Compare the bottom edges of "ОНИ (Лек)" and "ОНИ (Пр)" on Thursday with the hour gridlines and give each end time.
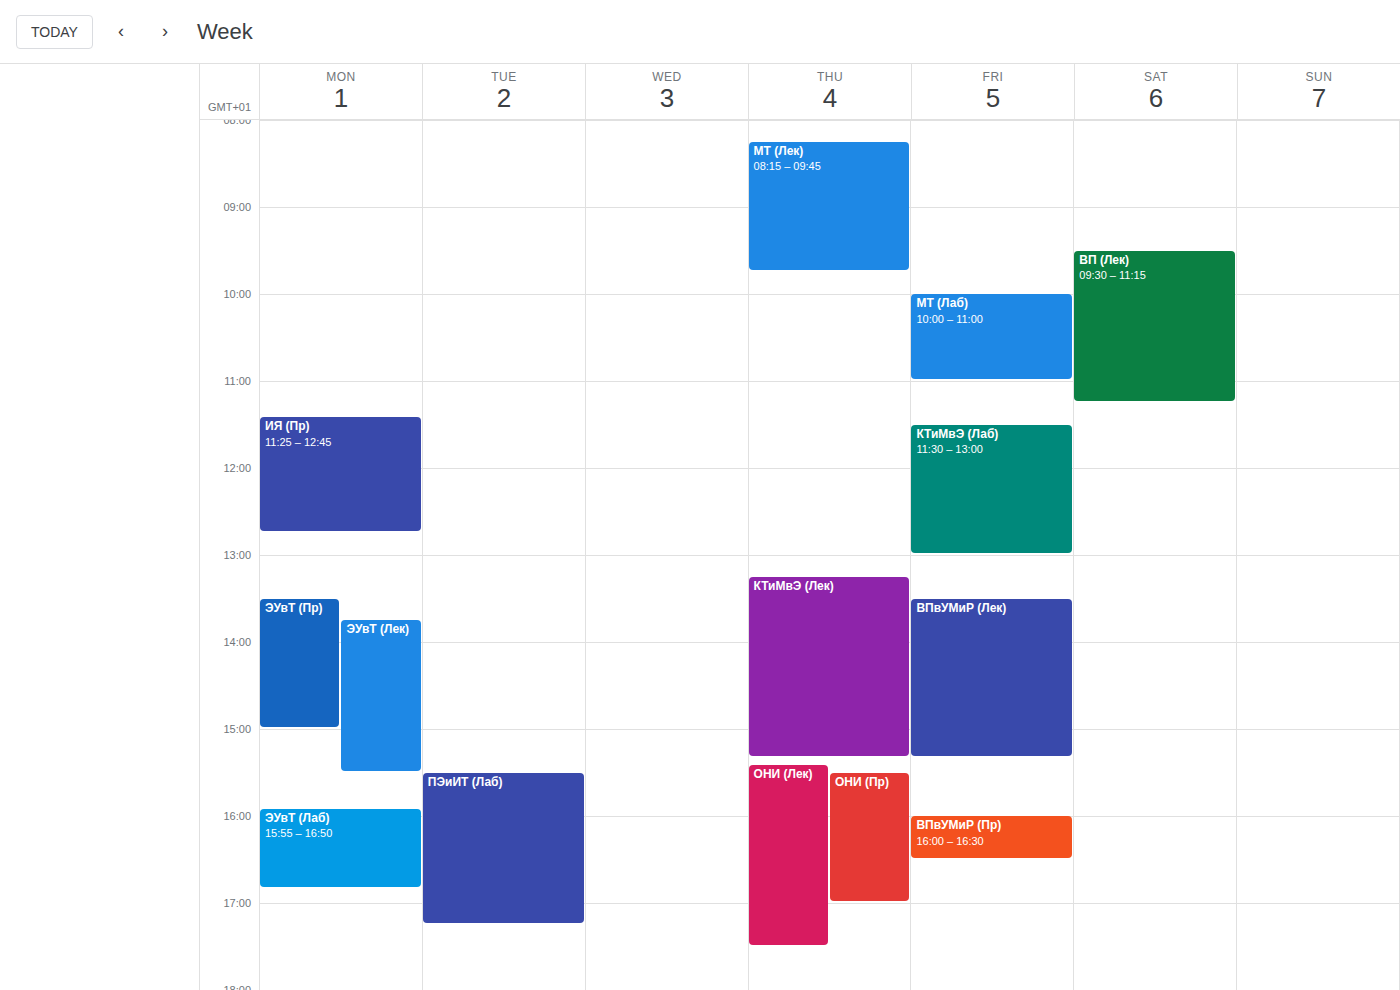
"ОНИ (Лек)": 5:30 PM, halfway between the 5 PM and 6 PM lines. "ОНИ (Пр)": 5:00 PM, exactly on the 5 PM line.